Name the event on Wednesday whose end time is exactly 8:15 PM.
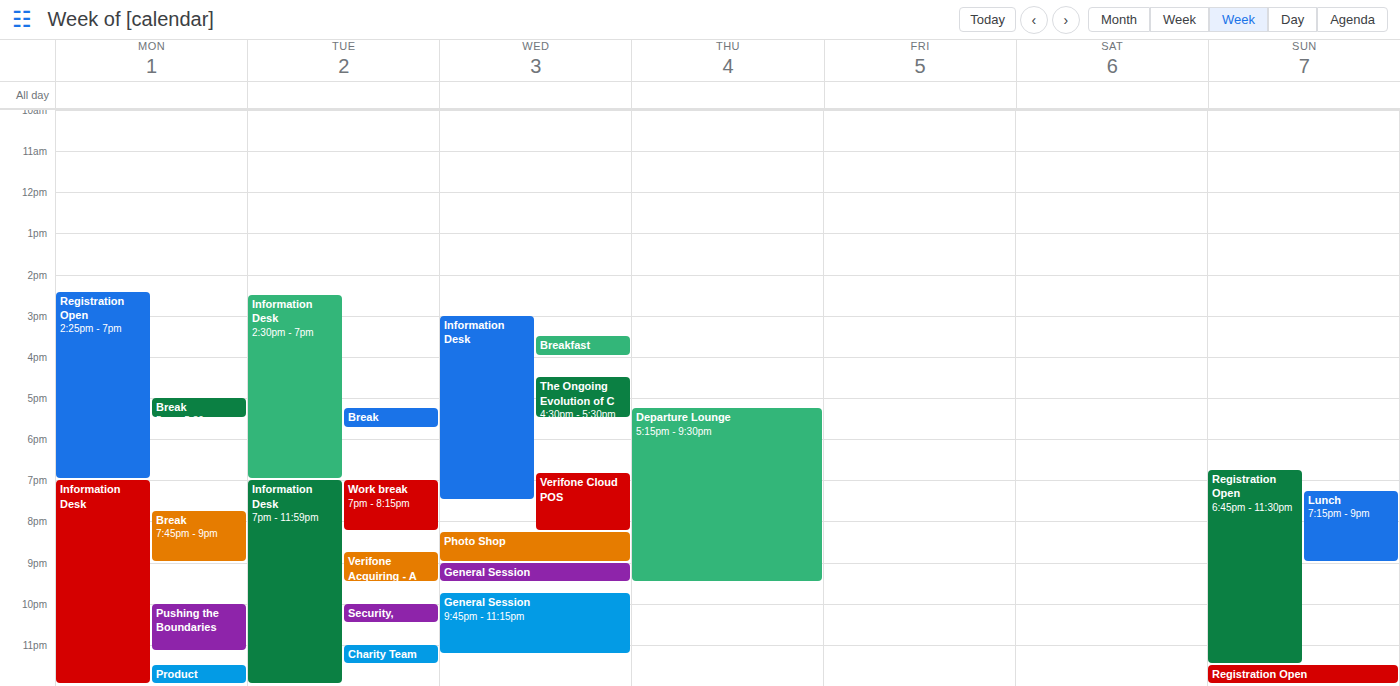
"Verifone Cloud POS"